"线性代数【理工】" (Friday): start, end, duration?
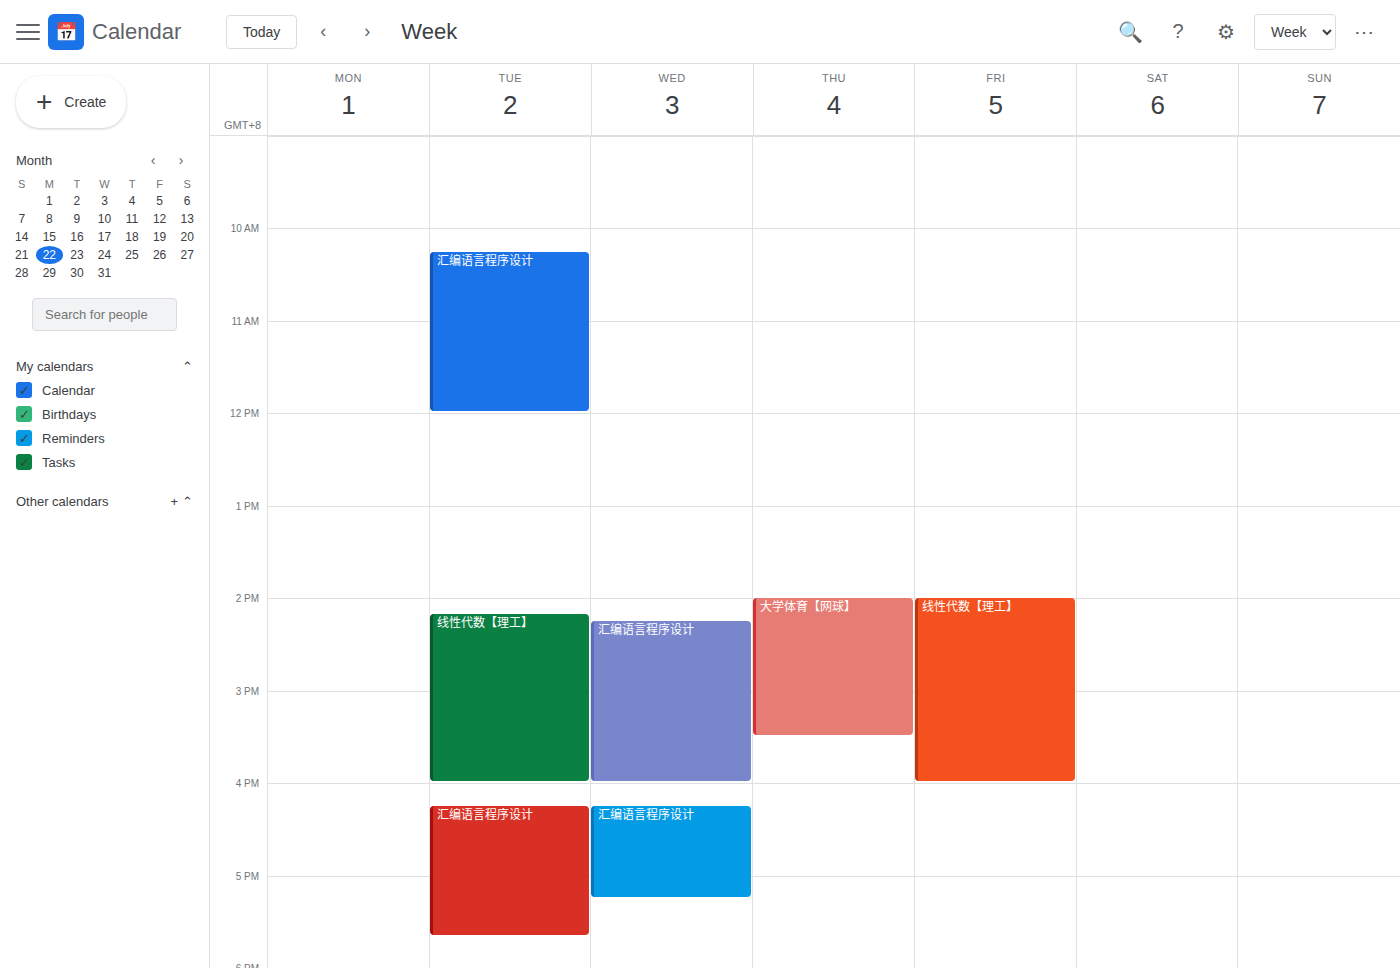
2:00 PM to 4:00 PM, 2 hours